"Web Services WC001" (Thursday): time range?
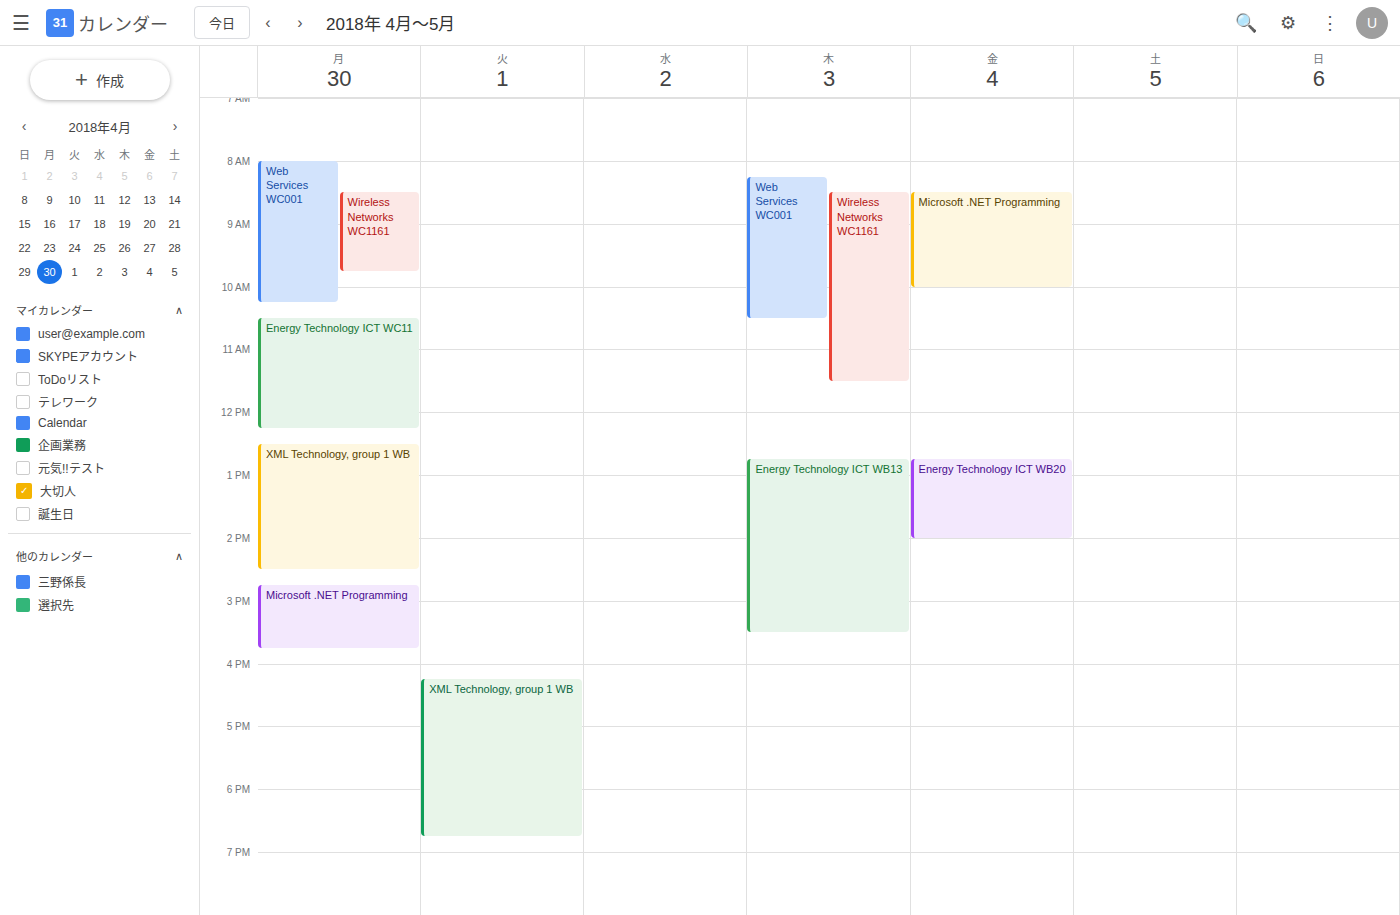
8:15 AM to 10:30 AM